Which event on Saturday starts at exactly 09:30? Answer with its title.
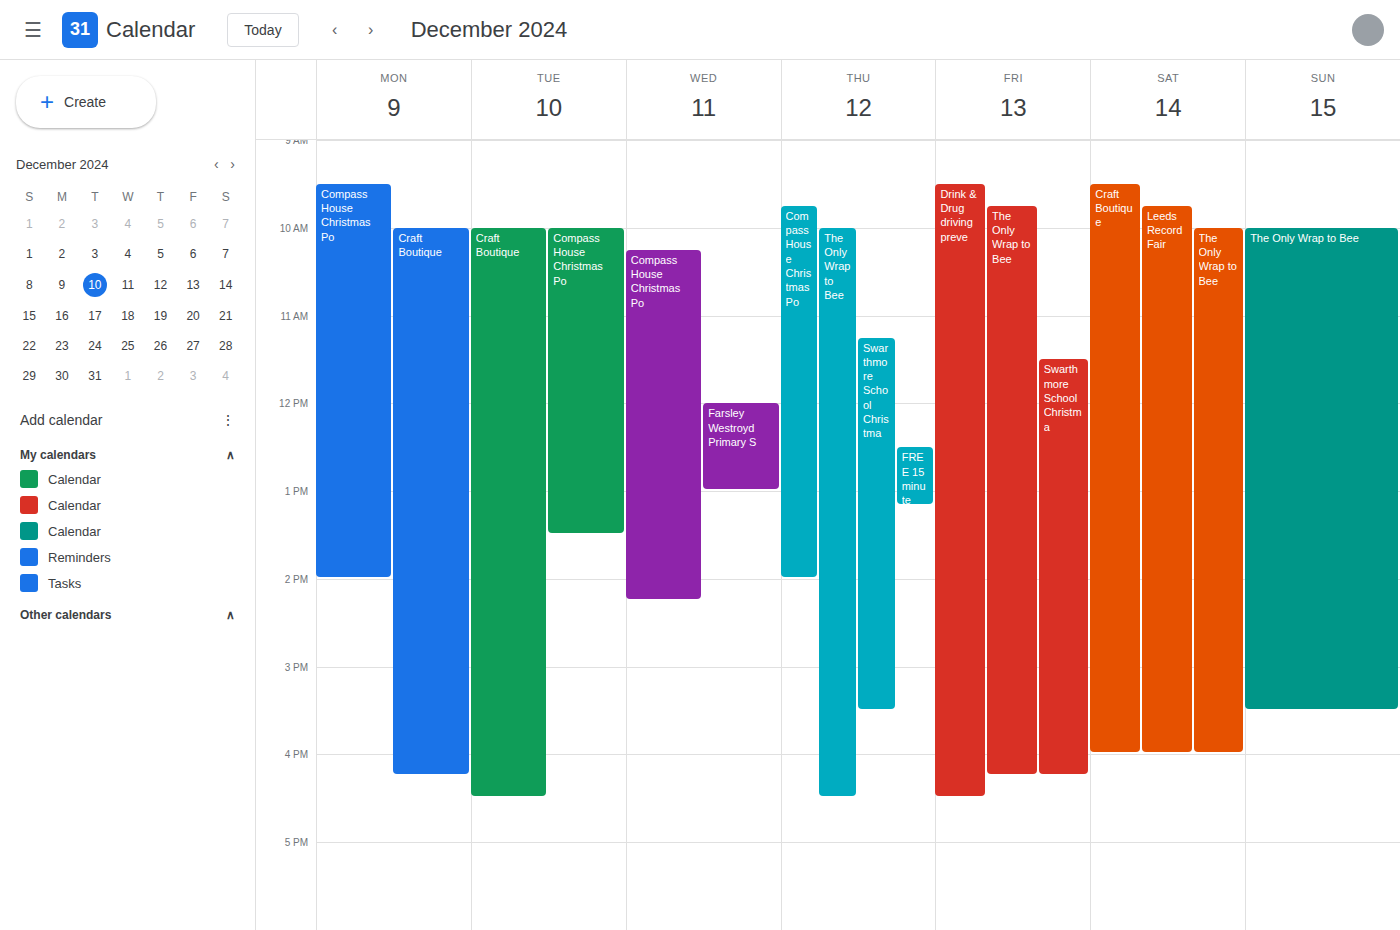
"Craft Boutique"